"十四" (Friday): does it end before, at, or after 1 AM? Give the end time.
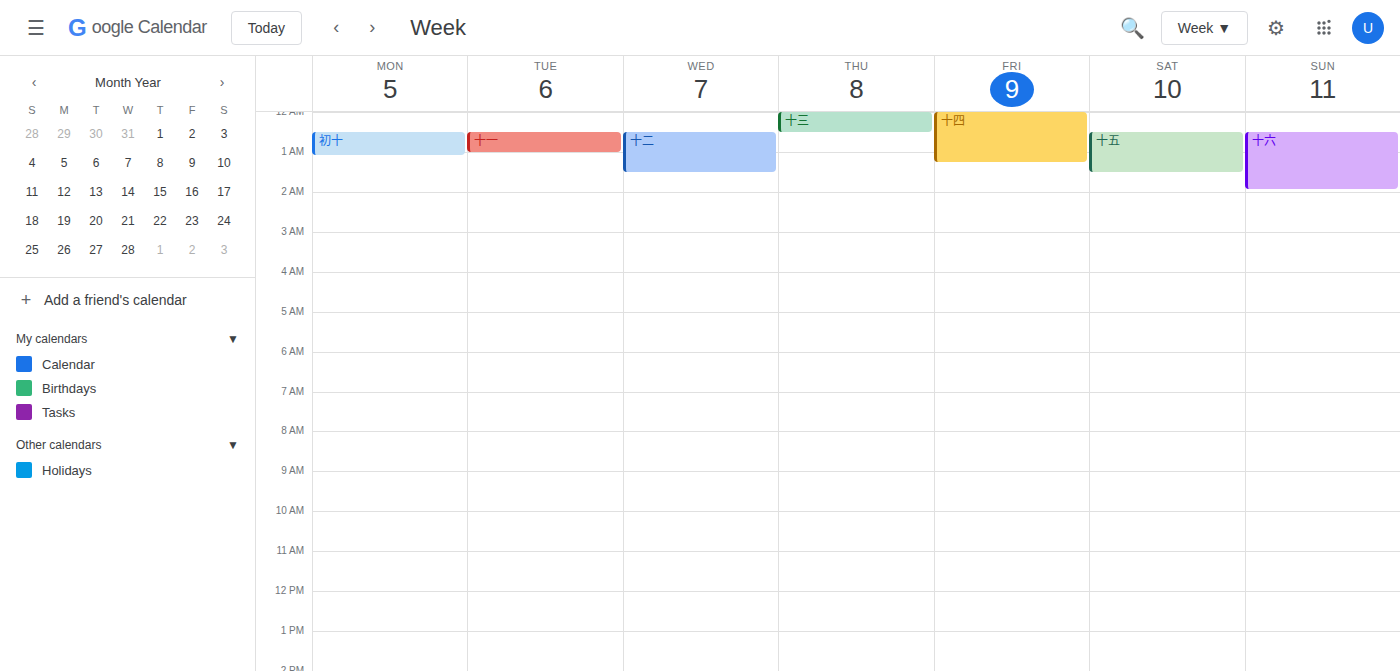
1:15 AM -- after 1 AM, 15 minutes below the 1 AM line.